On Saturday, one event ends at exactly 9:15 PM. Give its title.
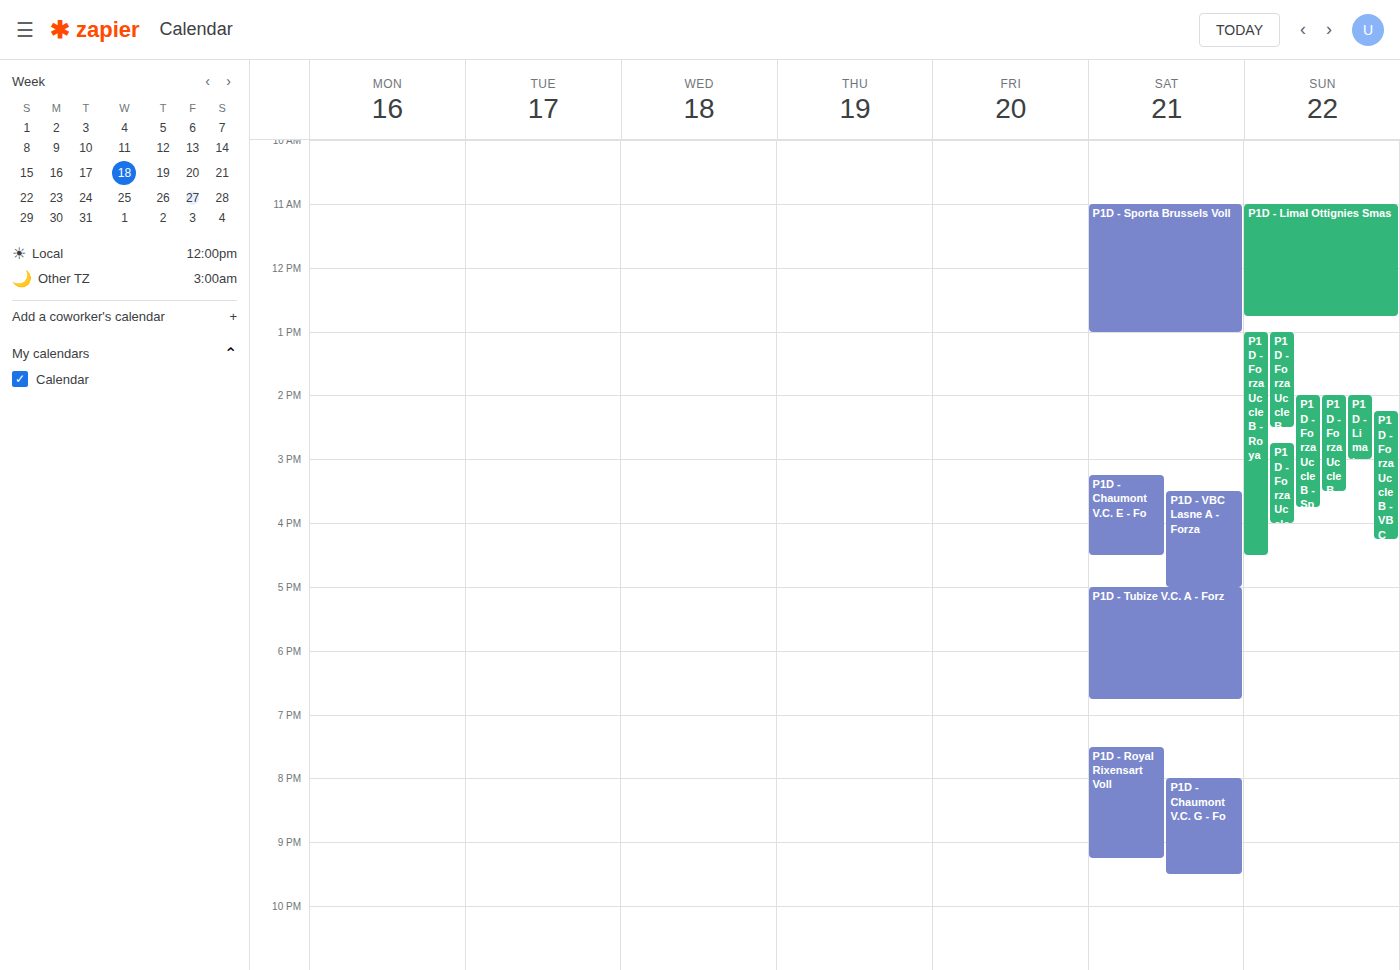
"P1D - Royal Rixensart Voll"